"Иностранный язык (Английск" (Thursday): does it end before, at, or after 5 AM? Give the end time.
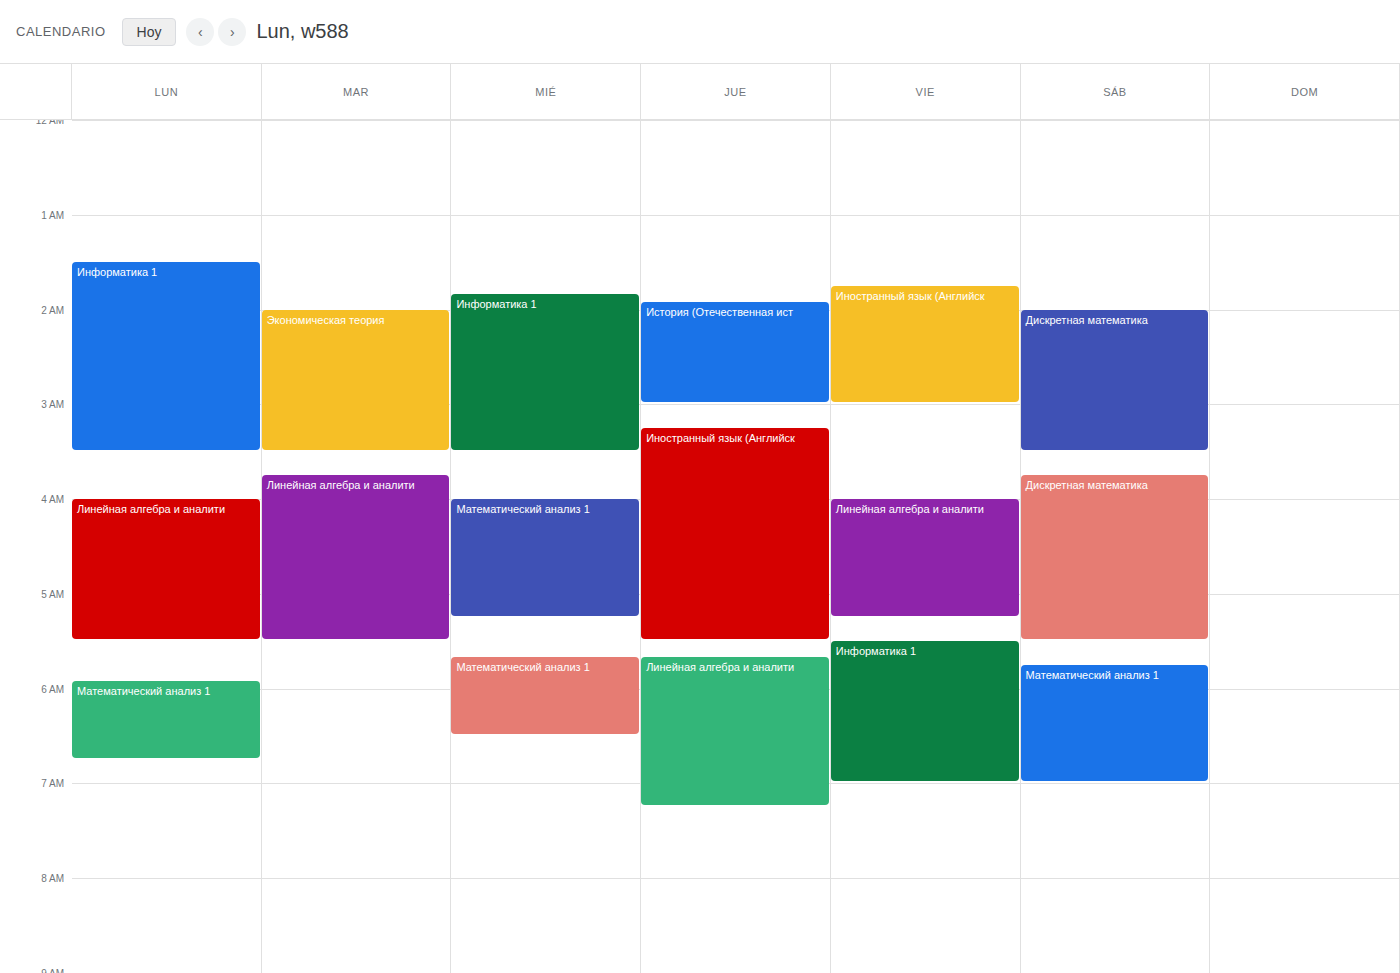
5:30 AM -- after 5 AM, 30 minutes below the 5 AM line.